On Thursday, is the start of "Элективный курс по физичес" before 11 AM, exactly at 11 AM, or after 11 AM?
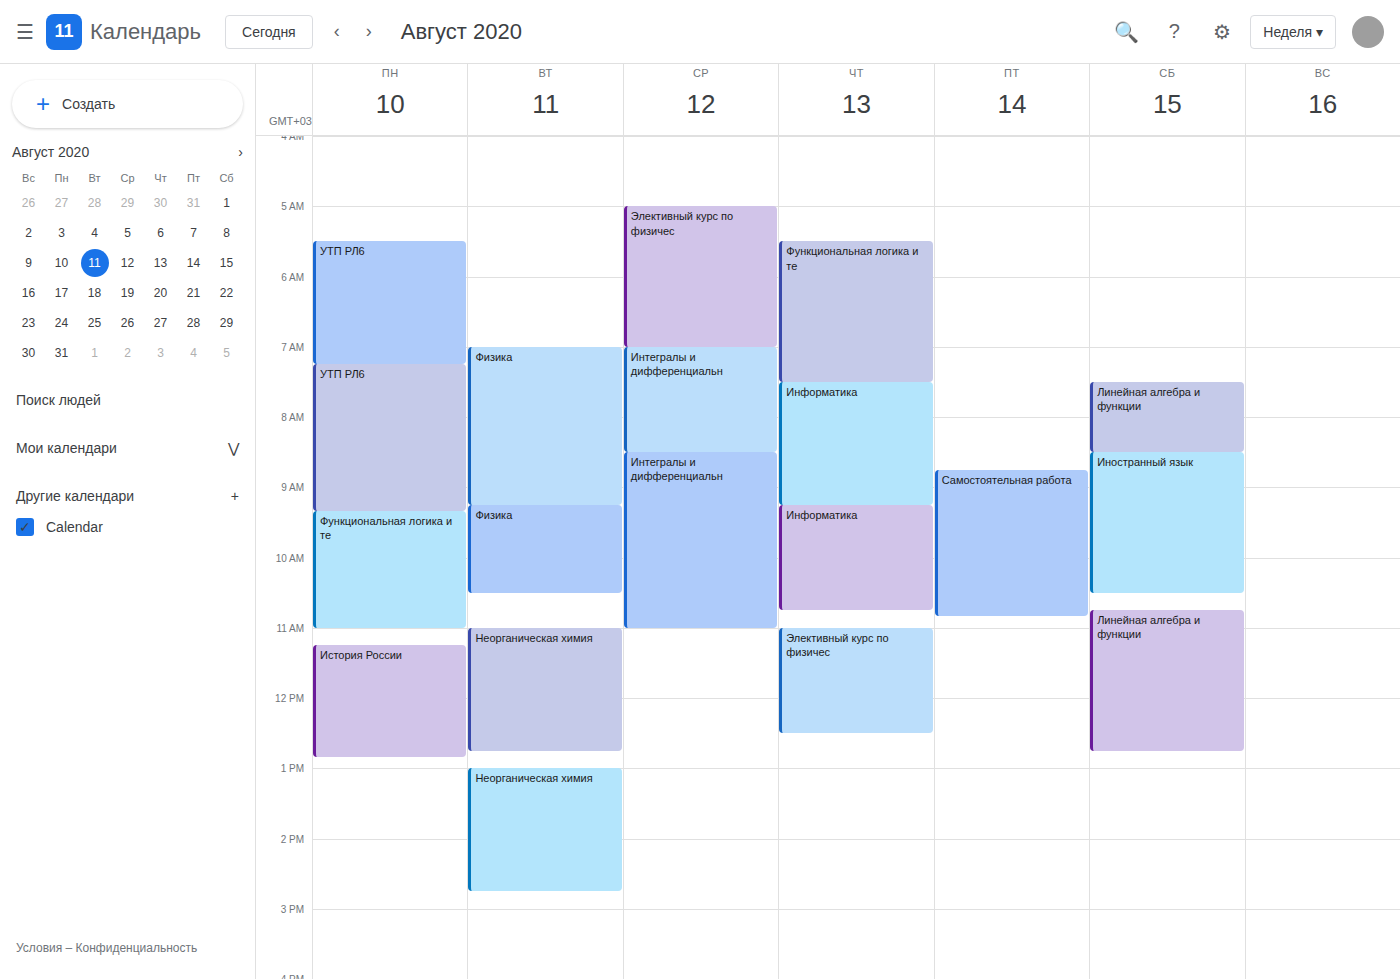
11:00 AM -- exactly at 11 AM, on the 11 AM line.